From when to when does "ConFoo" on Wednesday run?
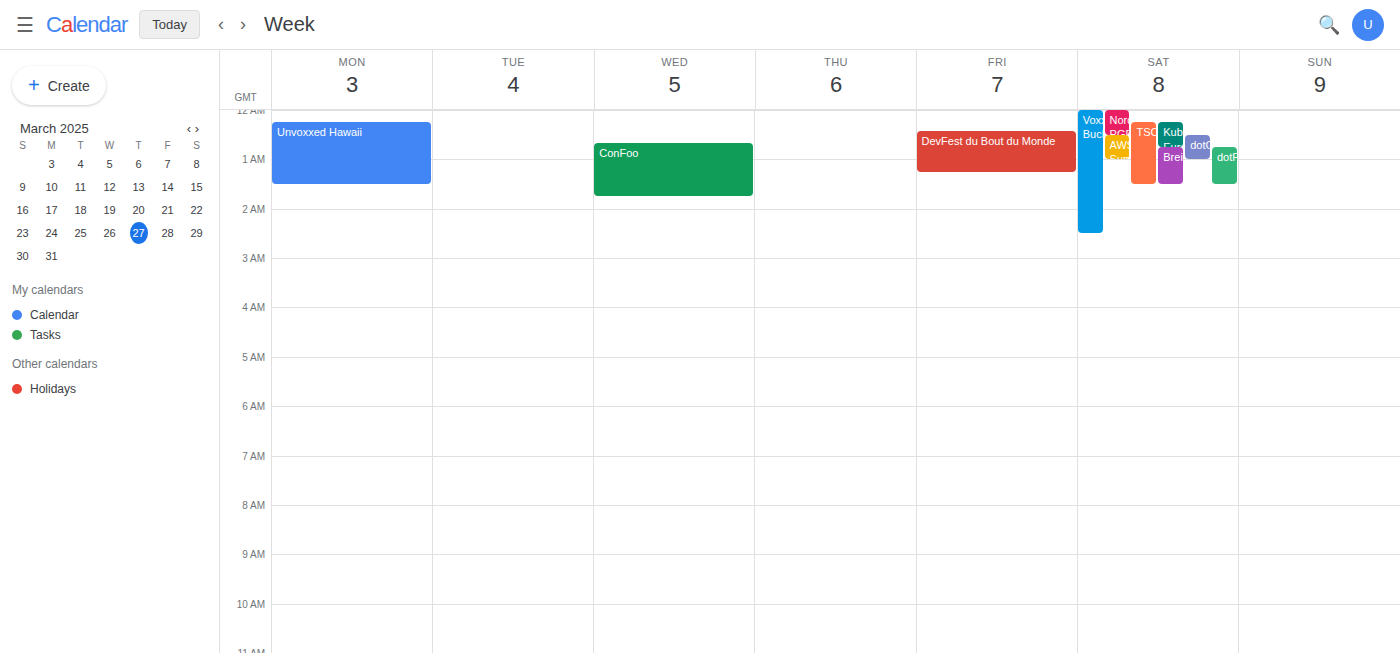
12:40 AM to 1:45 AM